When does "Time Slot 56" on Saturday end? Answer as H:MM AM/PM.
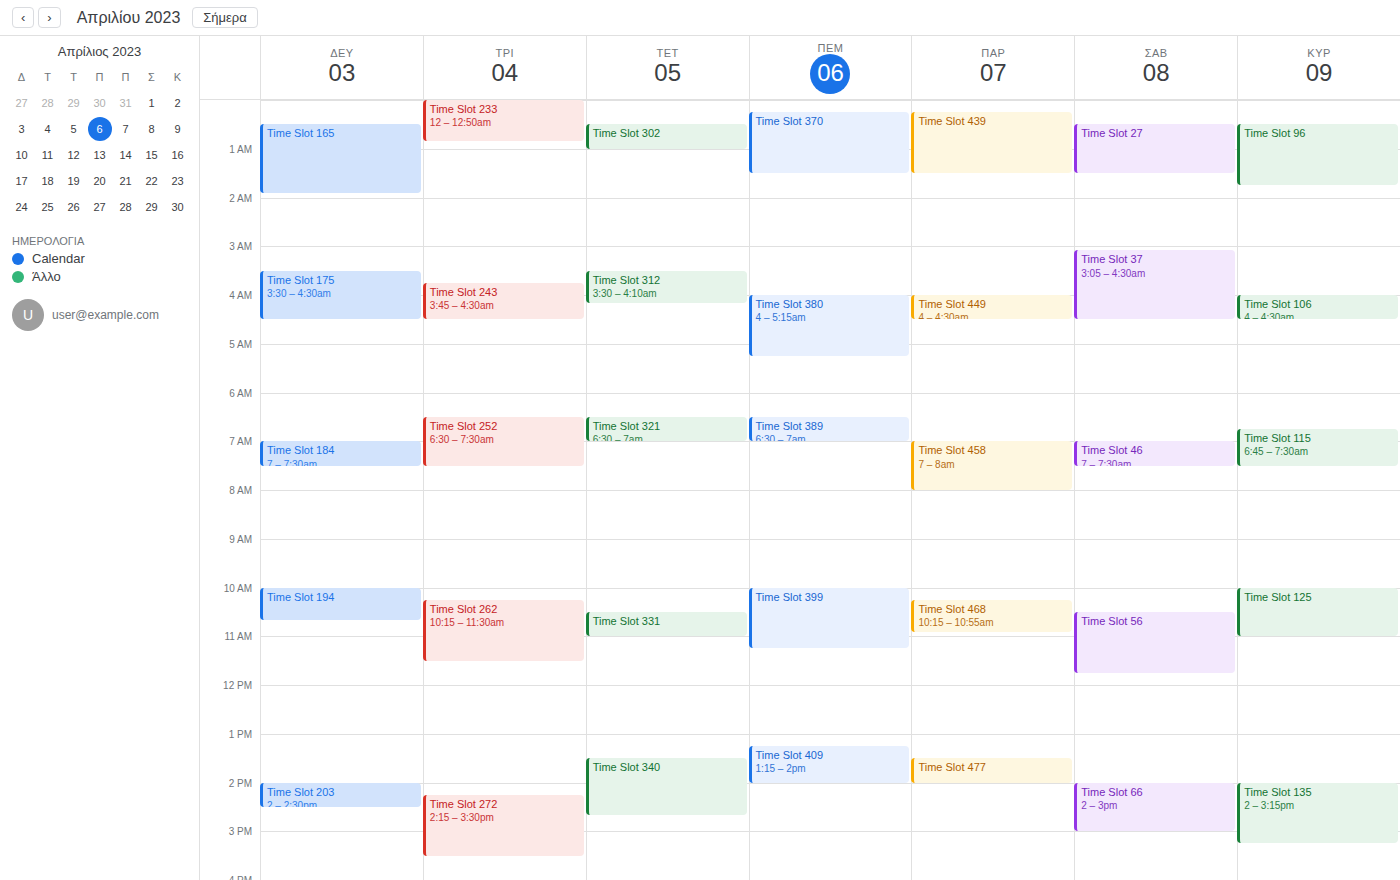
11:45 AM